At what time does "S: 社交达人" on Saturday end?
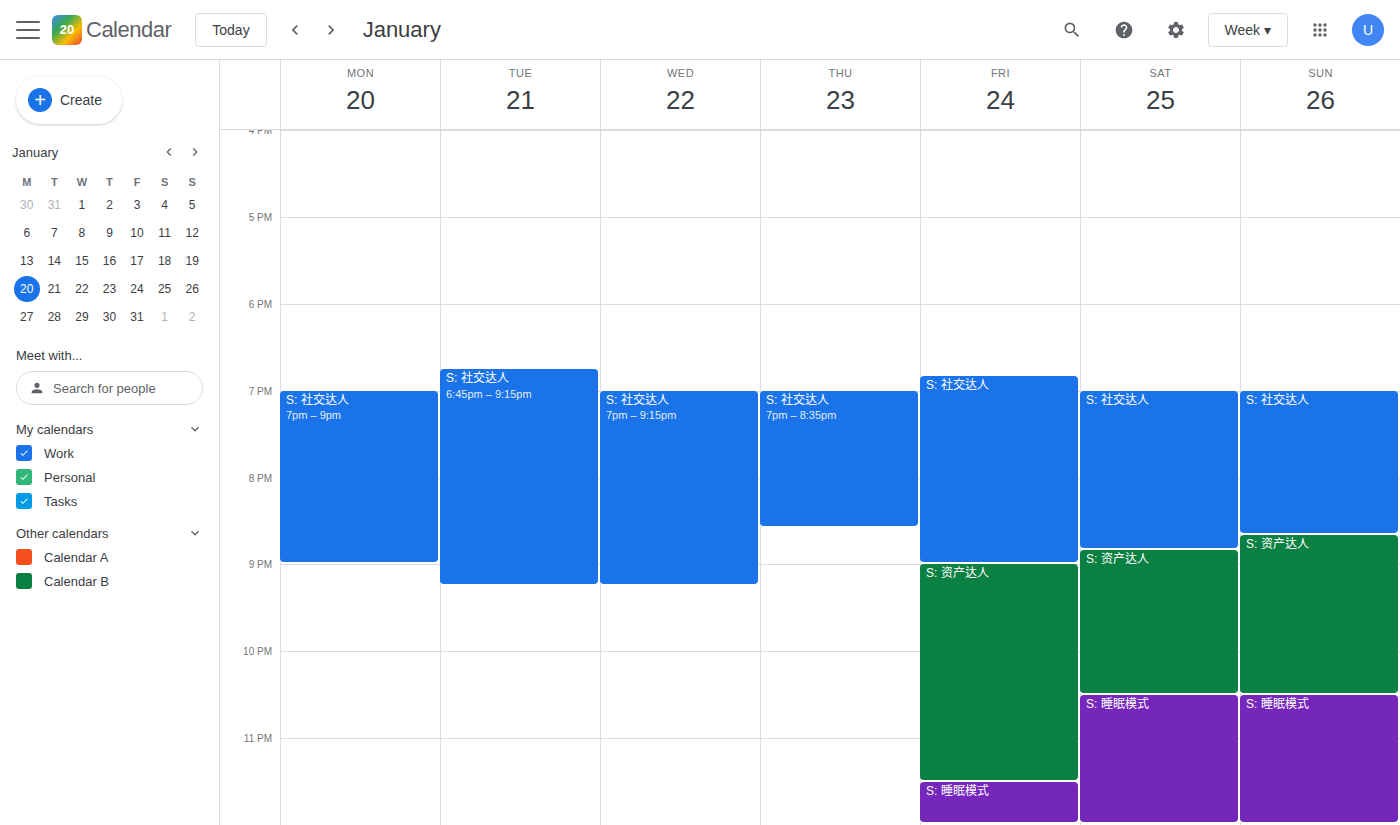
8:50 PM